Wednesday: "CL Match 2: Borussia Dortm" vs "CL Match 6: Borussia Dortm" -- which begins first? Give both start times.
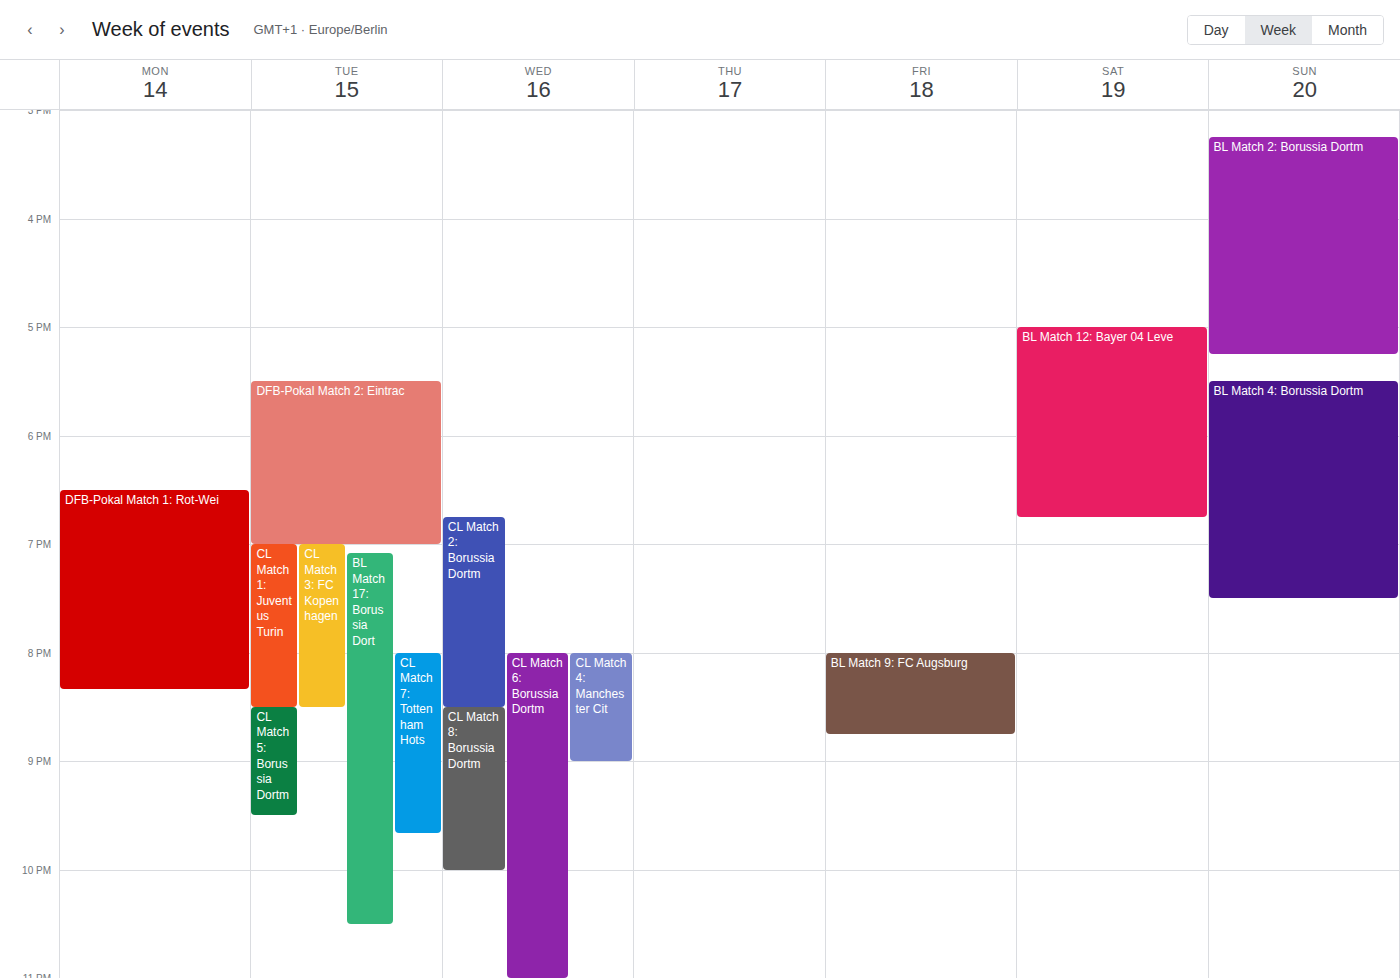
"CL Match 2: Borussia Dortm" 6:45 PM; "CL Match 6: Borussia Dortm" 8:00 PM.